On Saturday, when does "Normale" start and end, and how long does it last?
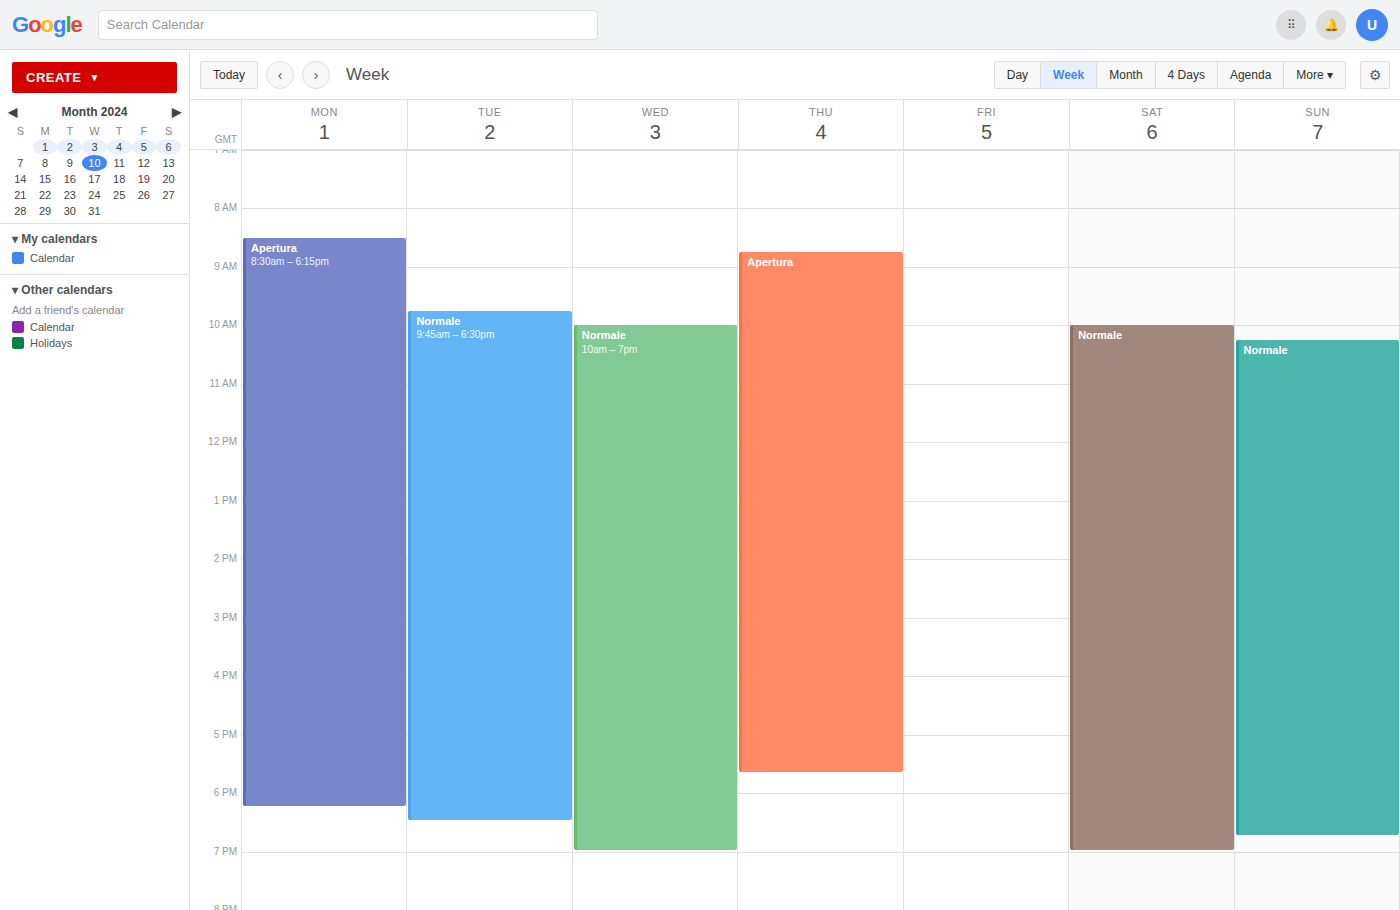
10:00 AM to 7:00 PM, 9 hours